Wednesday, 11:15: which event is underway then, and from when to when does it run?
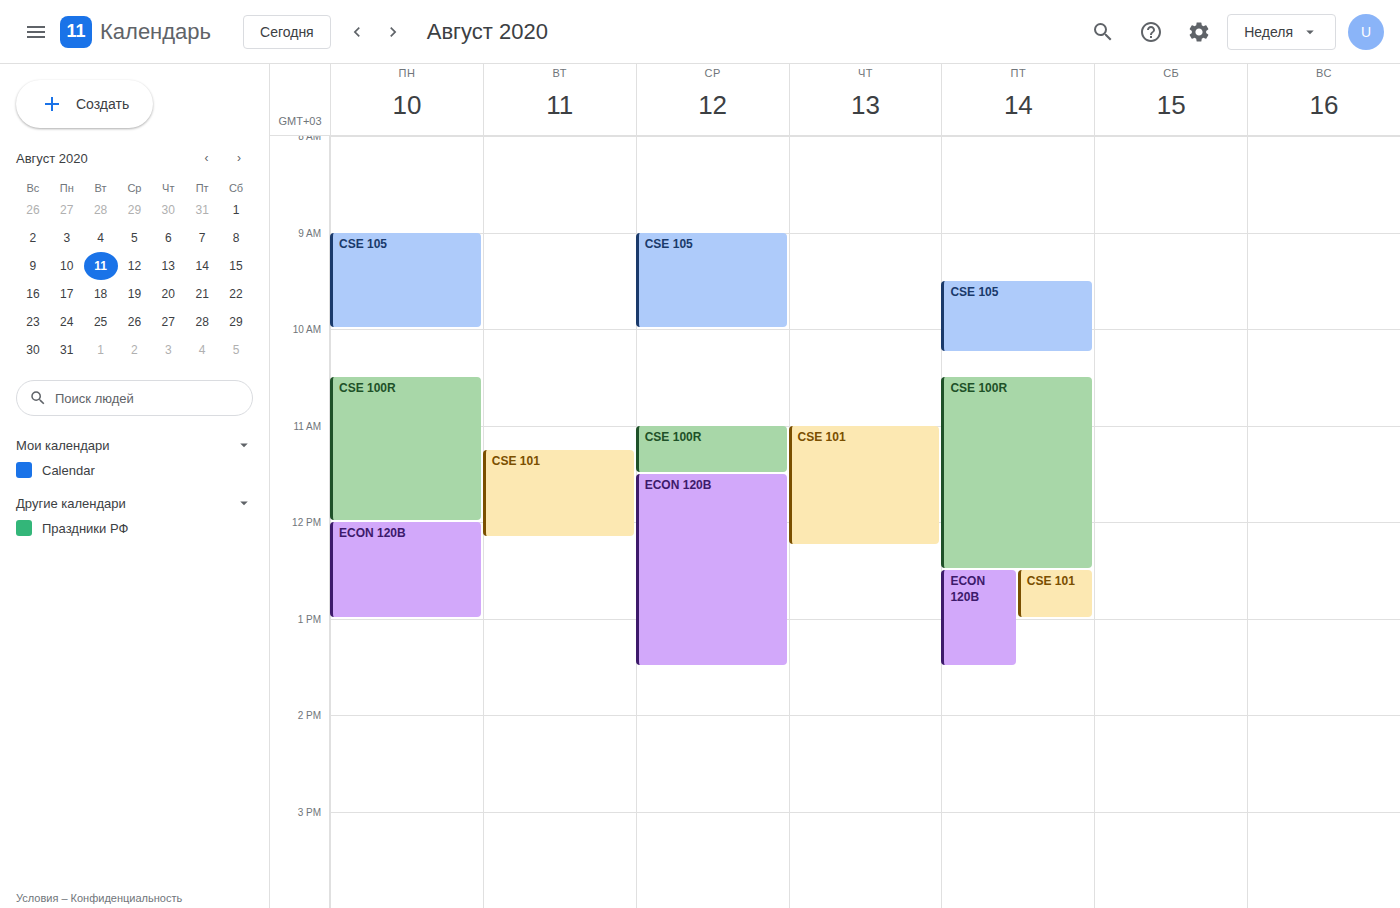
"CSE 100R", 11:00 to 11:30